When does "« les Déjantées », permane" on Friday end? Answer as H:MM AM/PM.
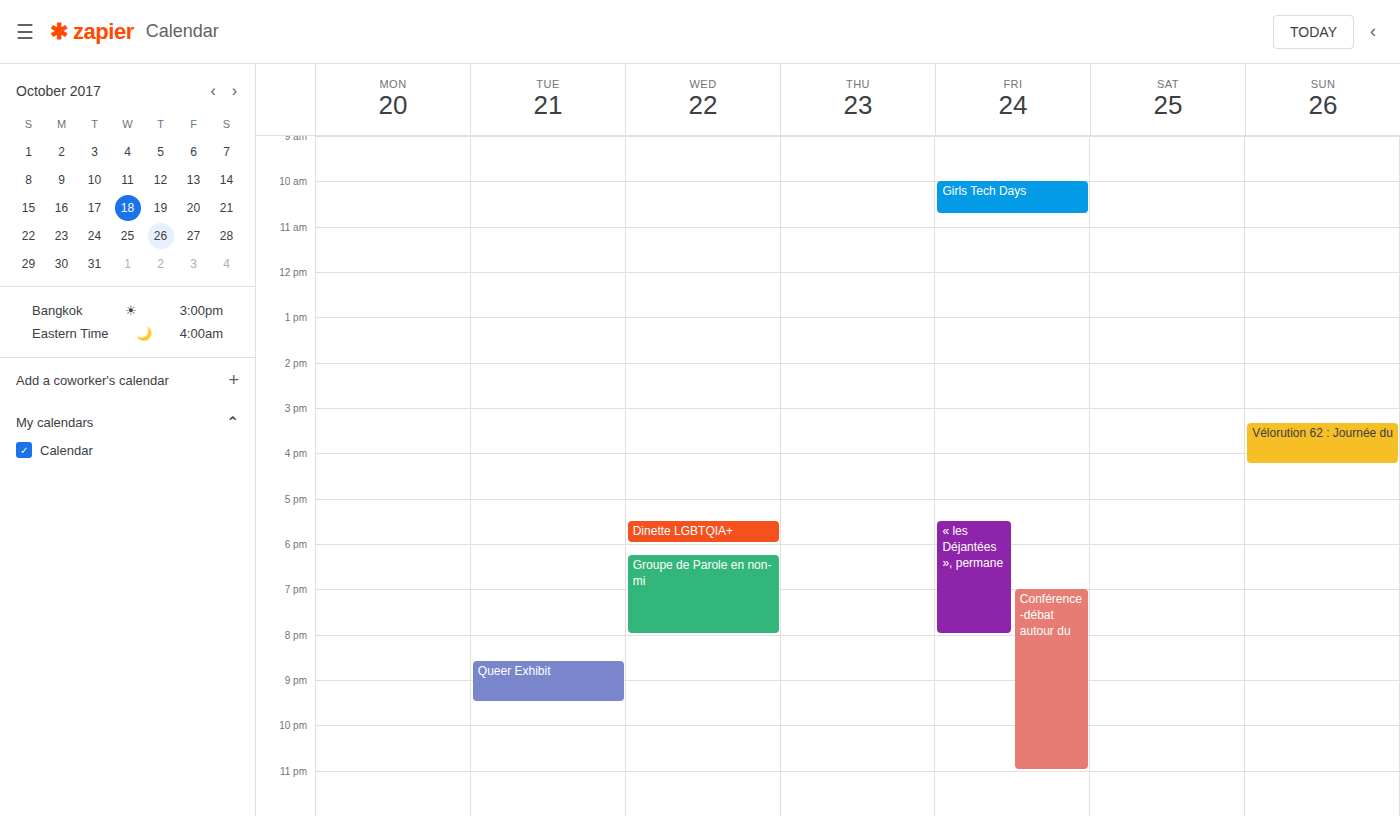
8:00 PM